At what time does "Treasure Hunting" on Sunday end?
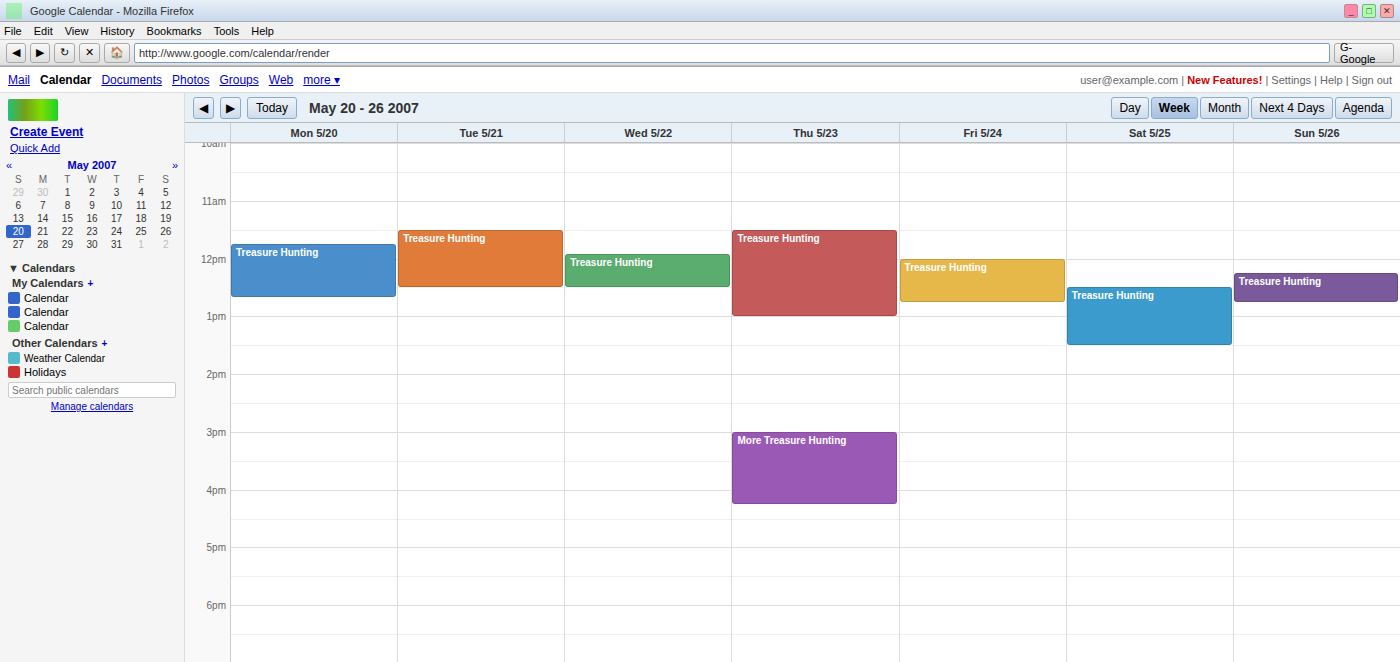
12:45 PM